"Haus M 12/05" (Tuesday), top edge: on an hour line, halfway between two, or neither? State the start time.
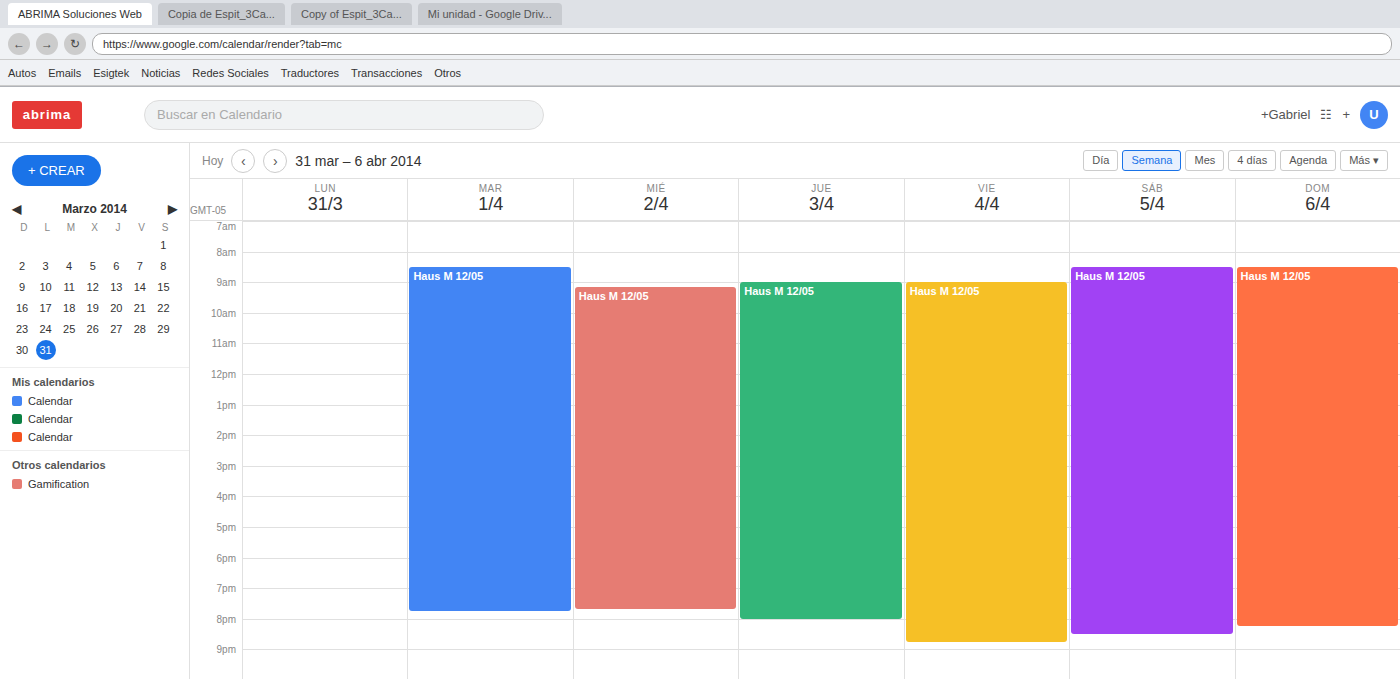
8:30 AM -- halfway between the 8 AM and 9 AM lines.